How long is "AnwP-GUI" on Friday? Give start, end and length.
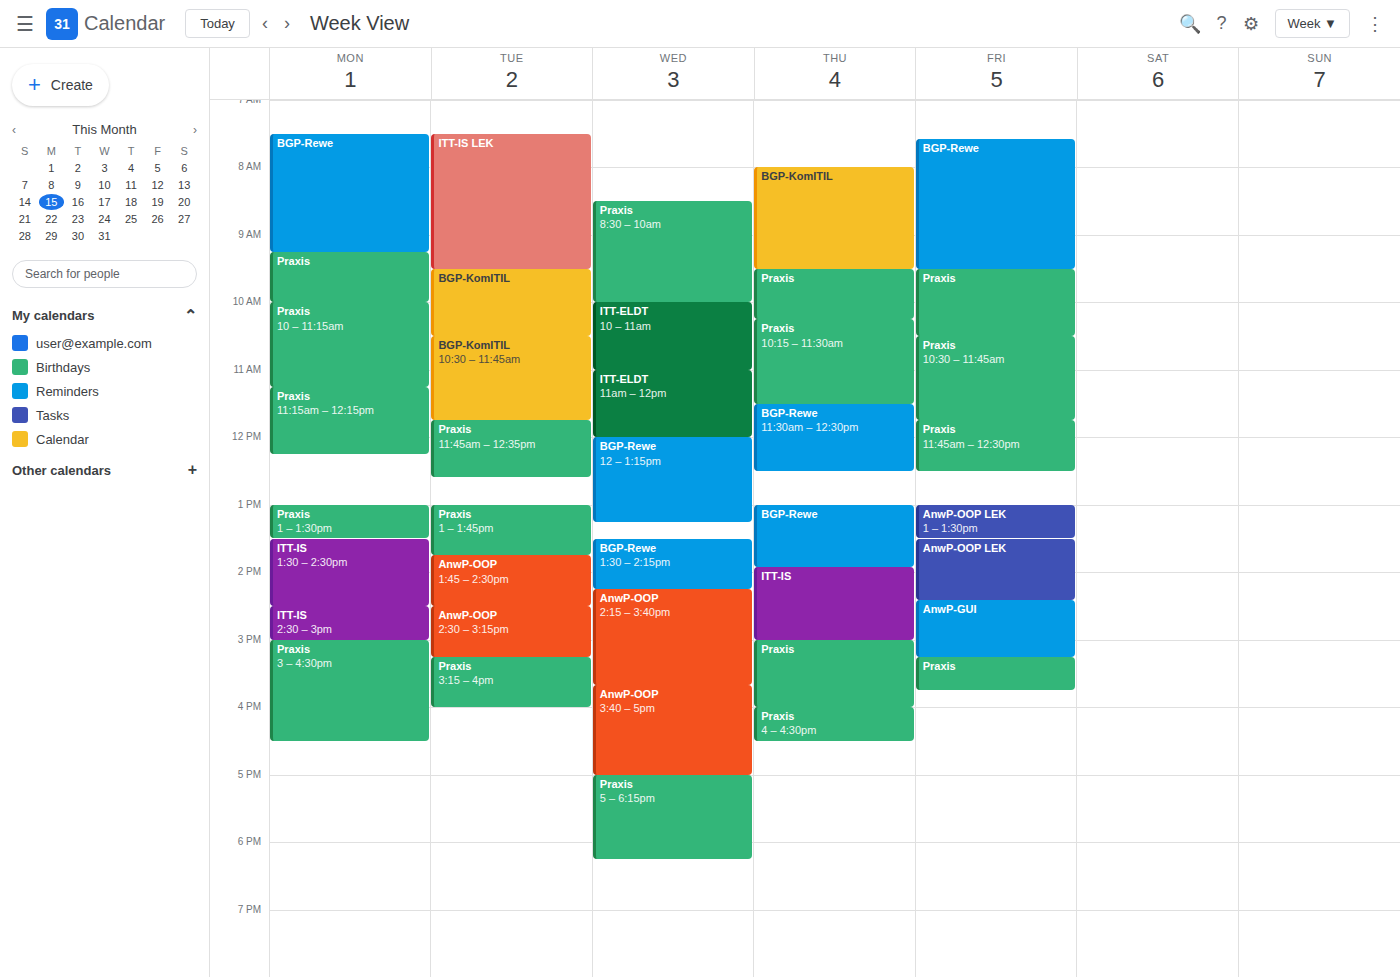
2:25 PM to 3:15 PM, 50 minutes